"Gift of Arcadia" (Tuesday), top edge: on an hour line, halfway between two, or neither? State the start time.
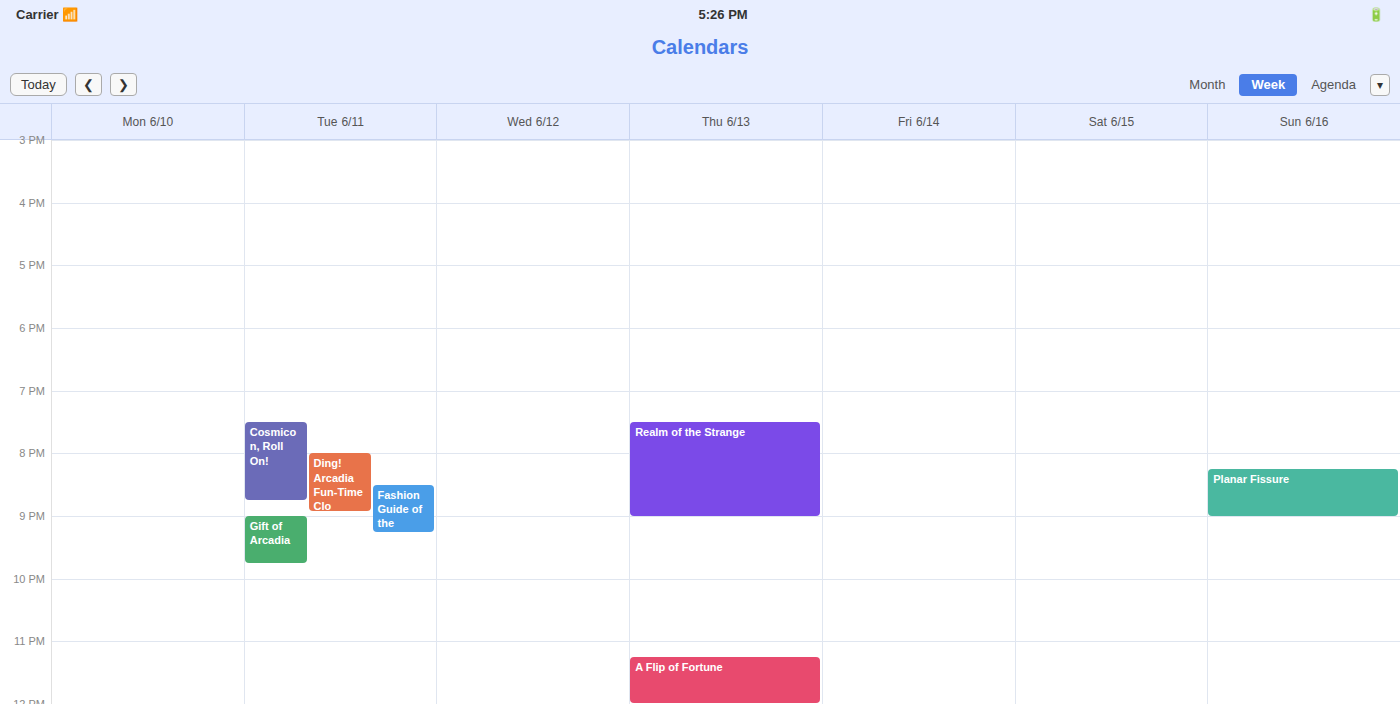
9:00 PM -- exactly on the 9 PM line.